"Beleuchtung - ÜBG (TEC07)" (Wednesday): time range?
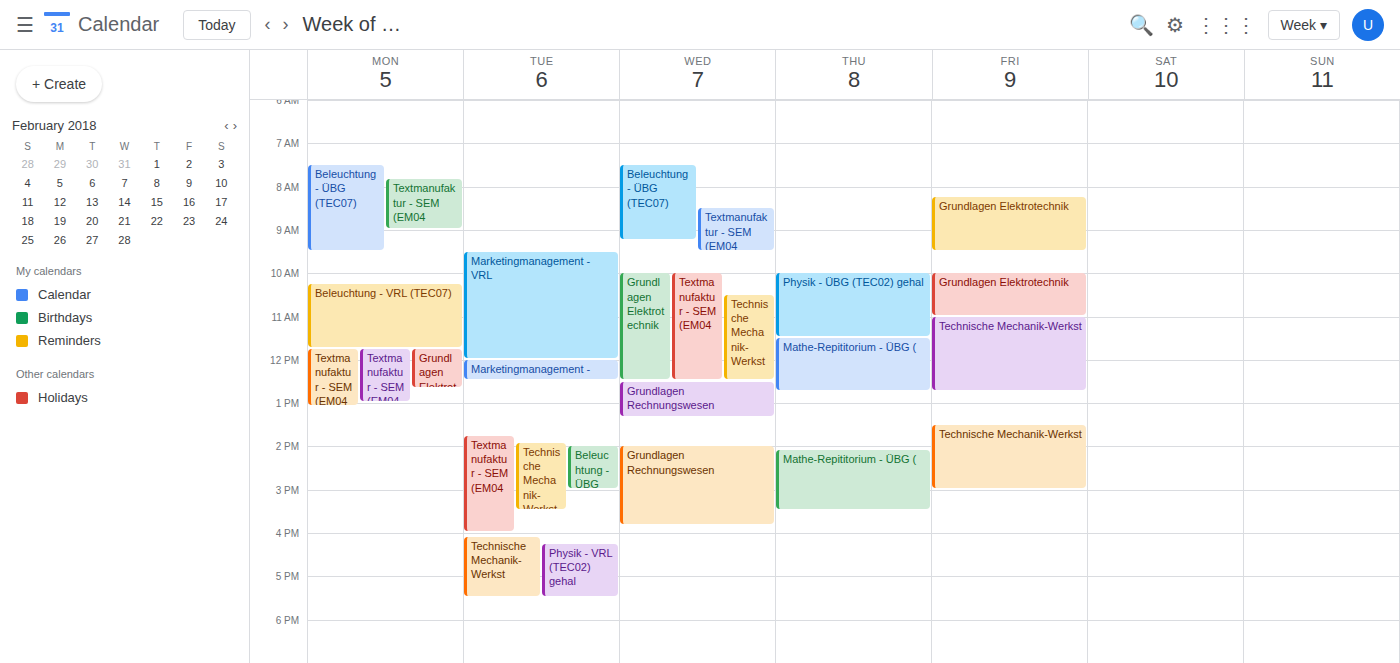
07:30 to 09:15